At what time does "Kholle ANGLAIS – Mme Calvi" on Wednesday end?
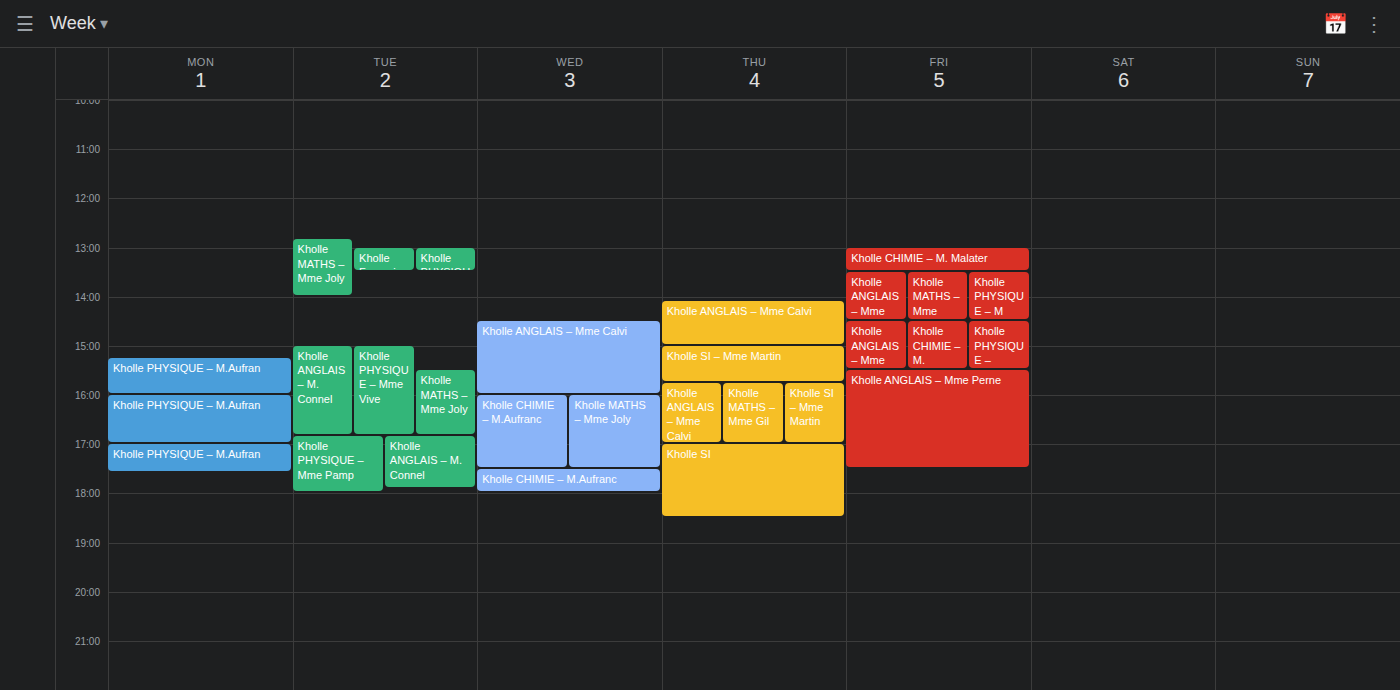
4:00 PM